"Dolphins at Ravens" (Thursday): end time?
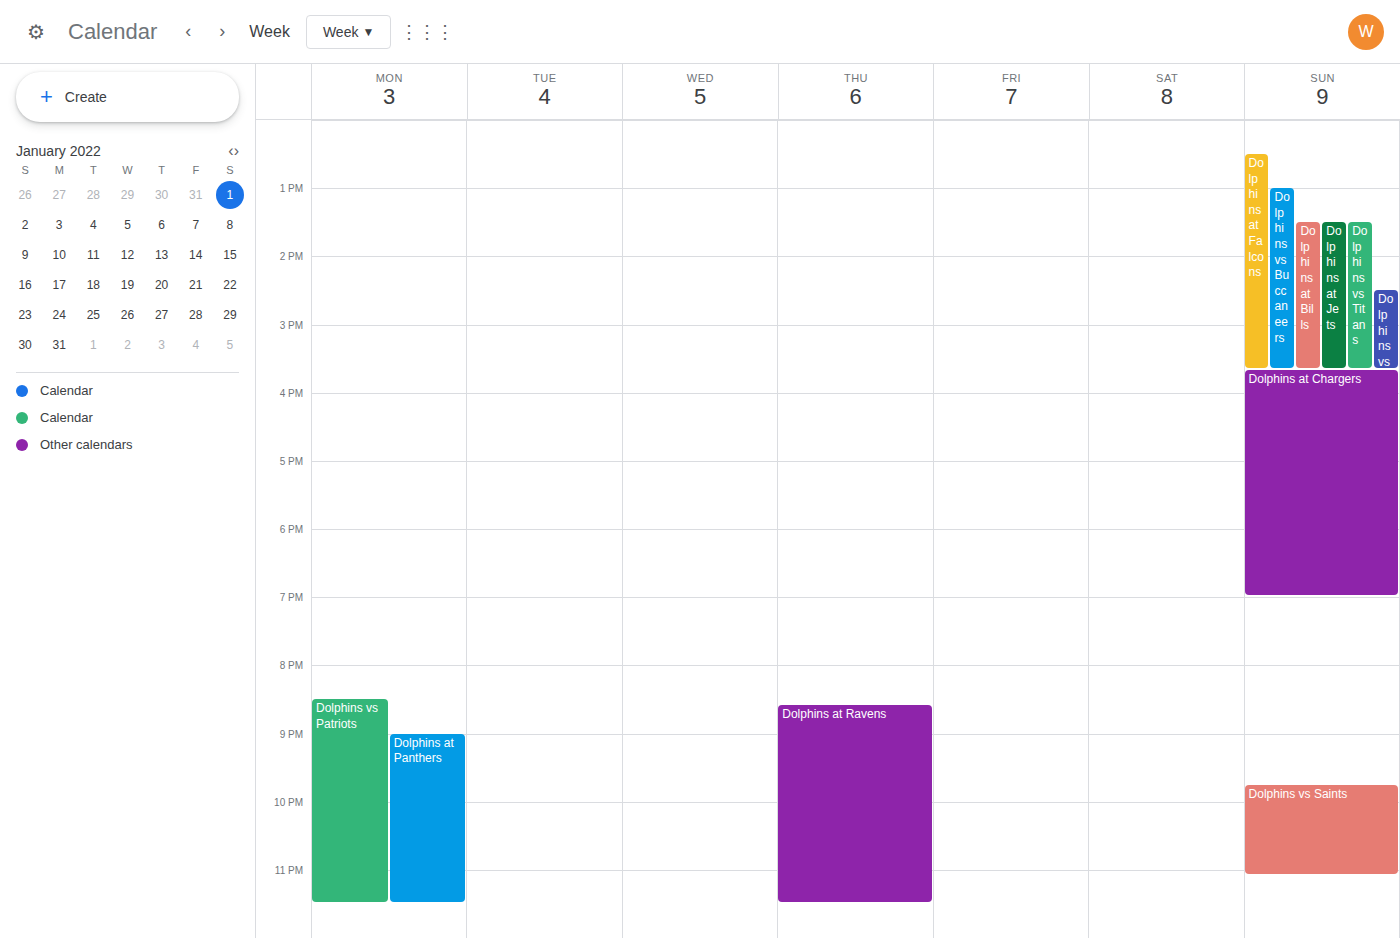
11:30 PM